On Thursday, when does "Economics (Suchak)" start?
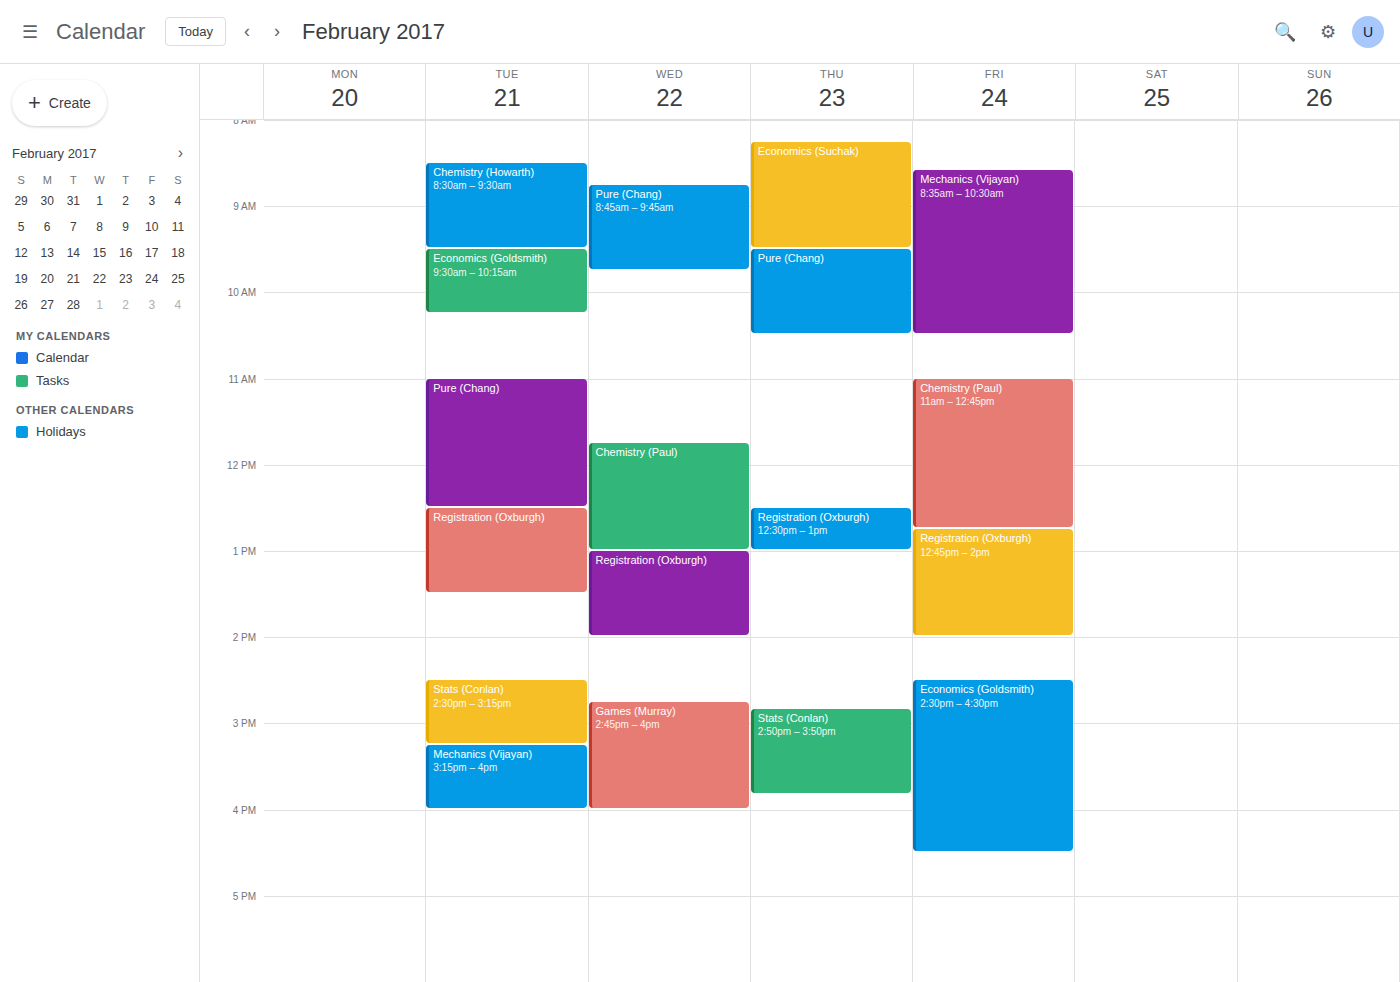
8:15 AM